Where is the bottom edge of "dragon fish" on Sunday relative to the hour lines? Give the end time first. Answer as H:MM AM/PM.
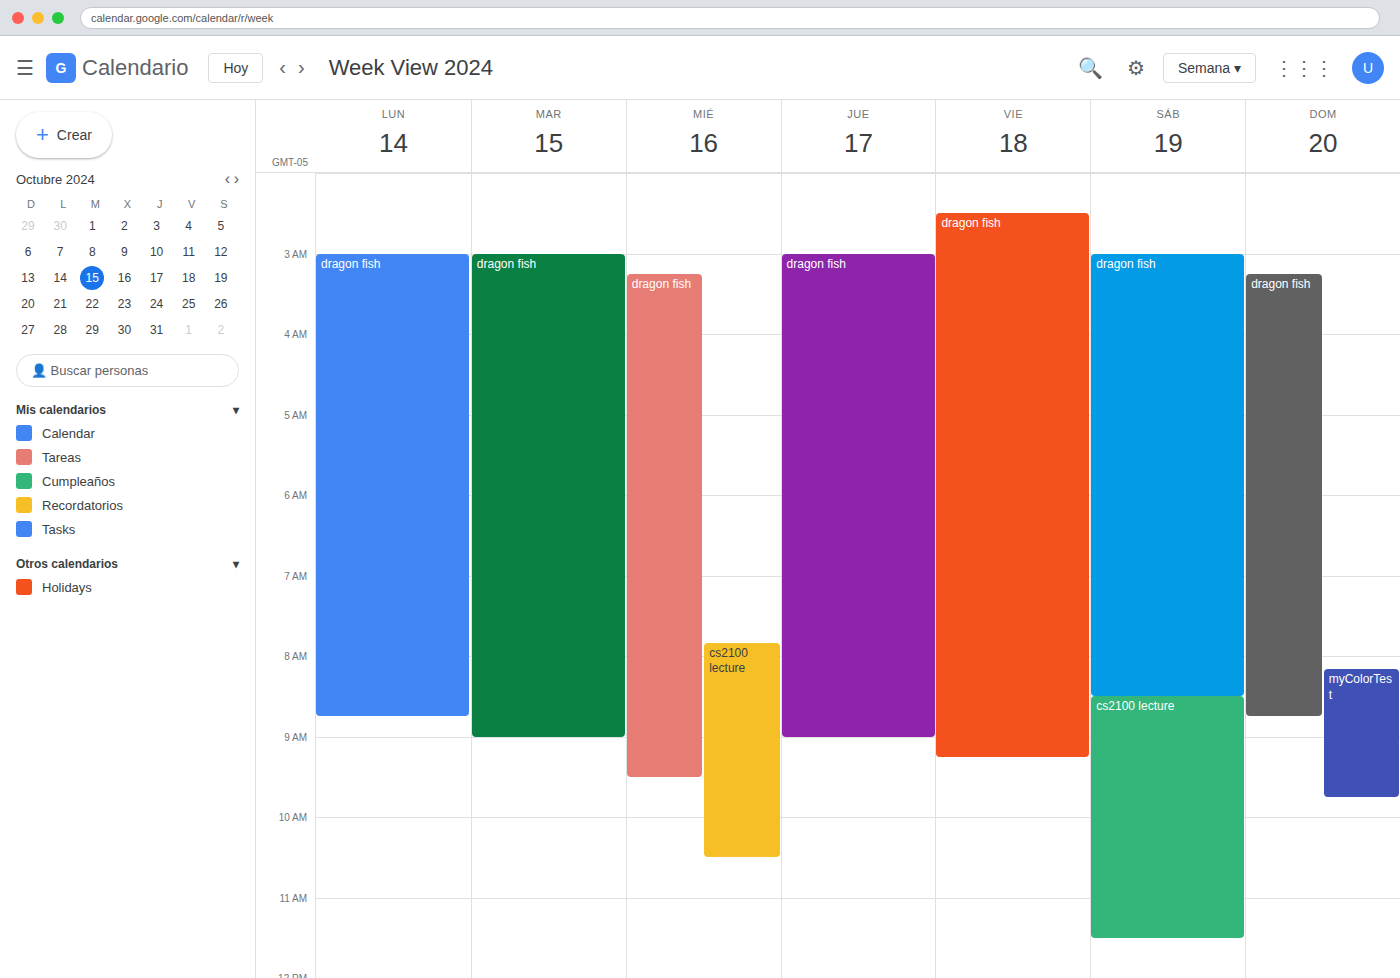
8:45 AM -- neither: three quarters of the way from the 8 AM line to the 9 AM line.